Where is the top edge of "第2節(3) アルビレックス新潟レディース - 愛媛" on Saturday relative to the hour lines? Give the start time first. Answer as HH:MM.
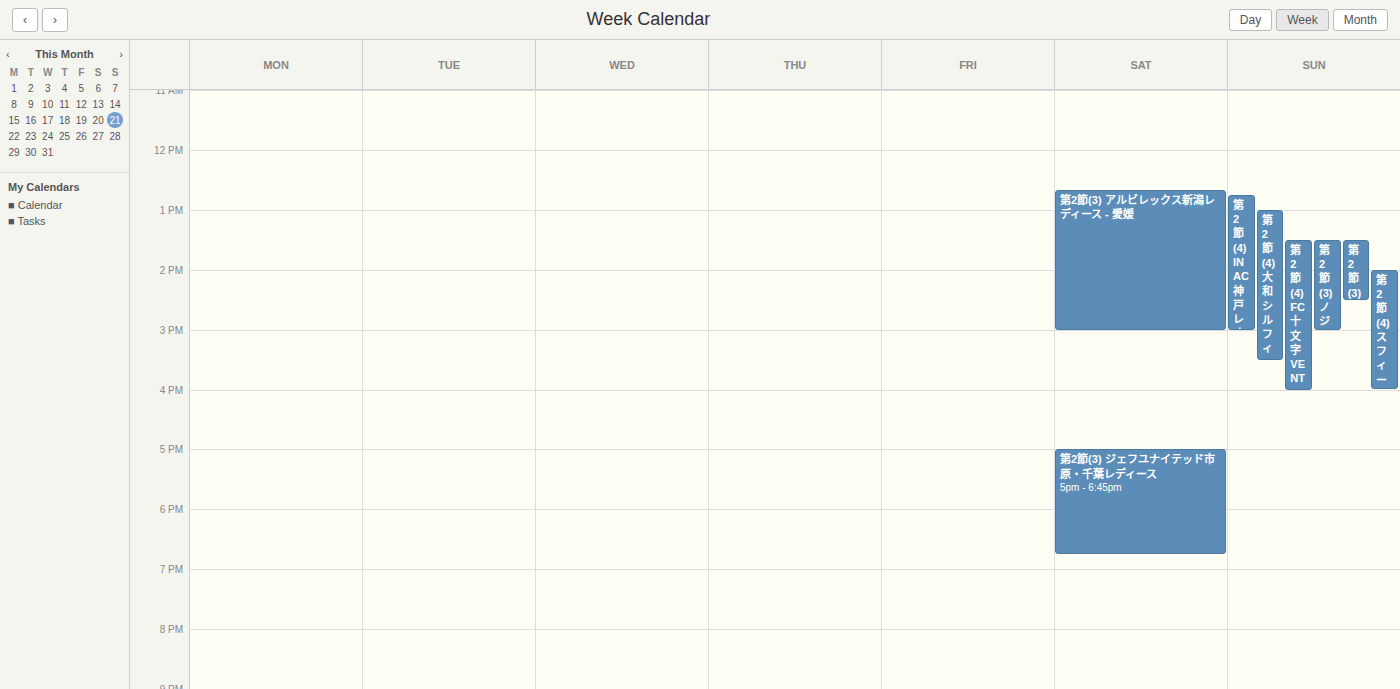
12:40 -- neither: 40 minutes below the 12:00 line and 20 minutes above the 13:00 line.